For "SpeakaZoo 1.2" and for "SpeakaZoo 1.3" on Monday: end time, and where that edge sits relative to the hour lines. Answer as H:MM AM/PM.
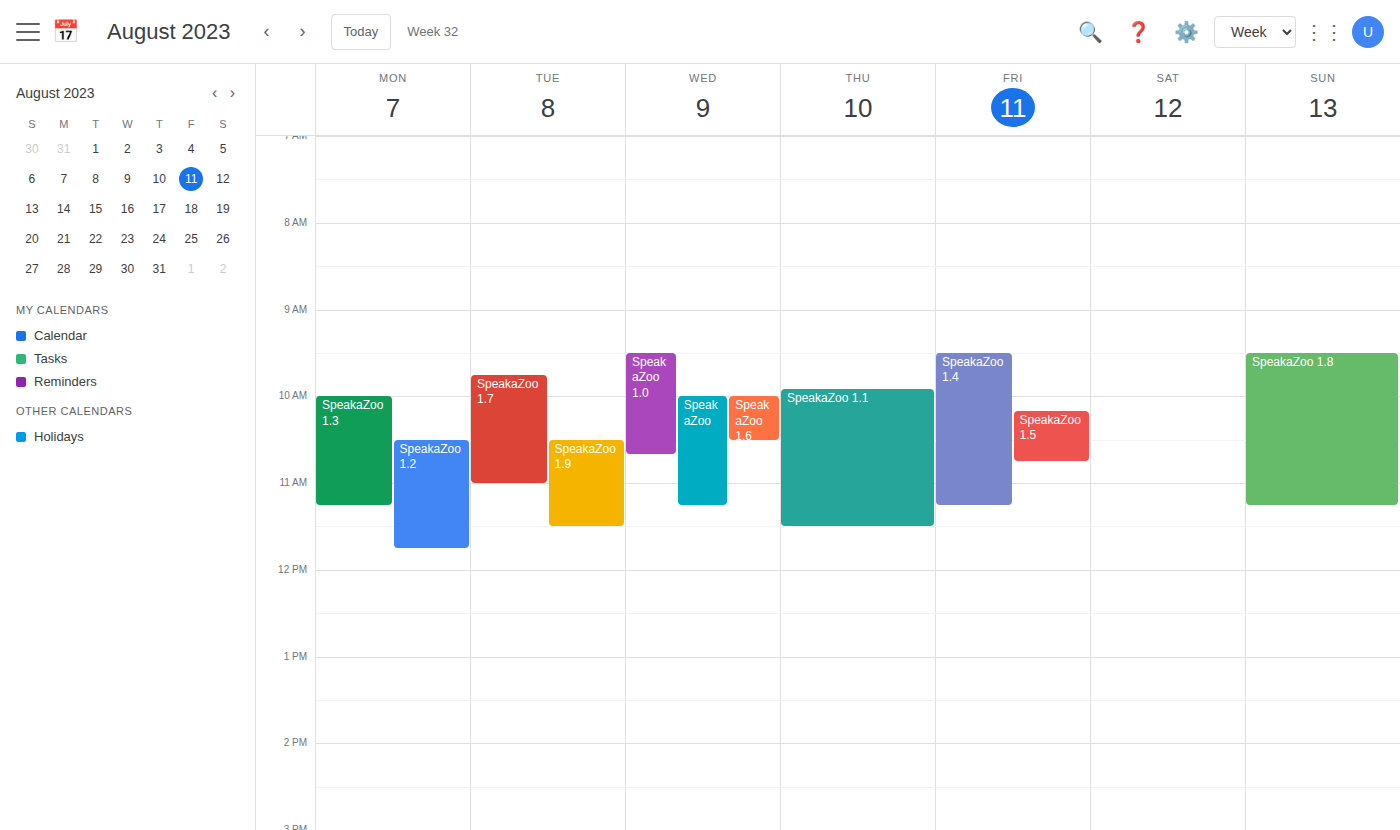
"SpeakaZoo 1.2": 11:45 AM, neither: three quarters of the way from the 11 AM line to the 12 PM line. "SpeakaZoo 1.3": 11:15 AM, neither: a quarter of the way from the 11 AM line to the 12 PM line.